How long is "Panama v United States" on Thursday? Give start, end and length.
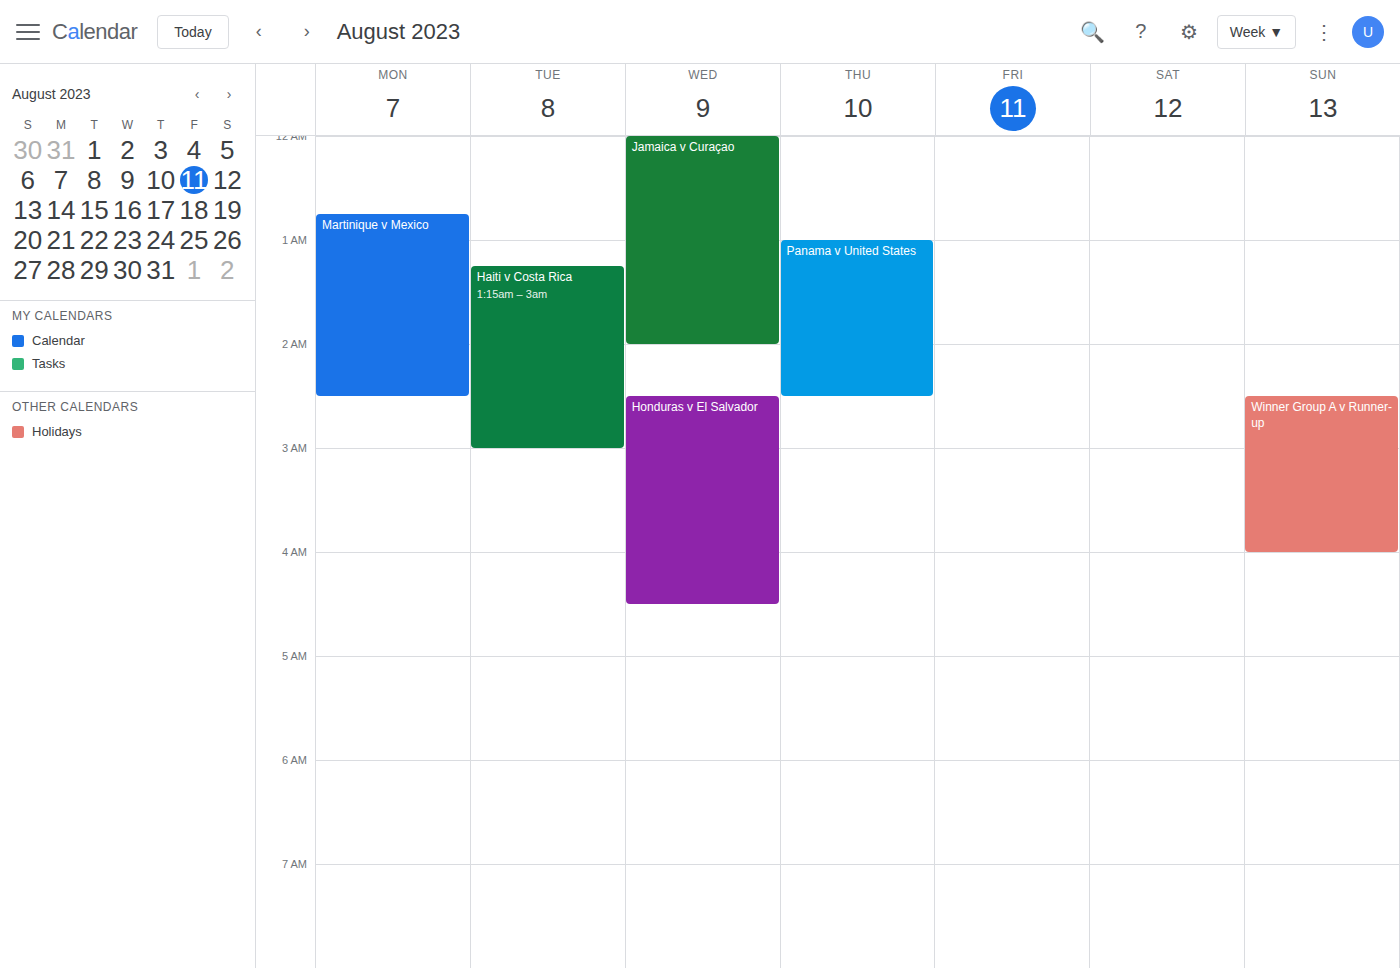
1:00 AM to 2:30 AM, 1 hour 30 minutes